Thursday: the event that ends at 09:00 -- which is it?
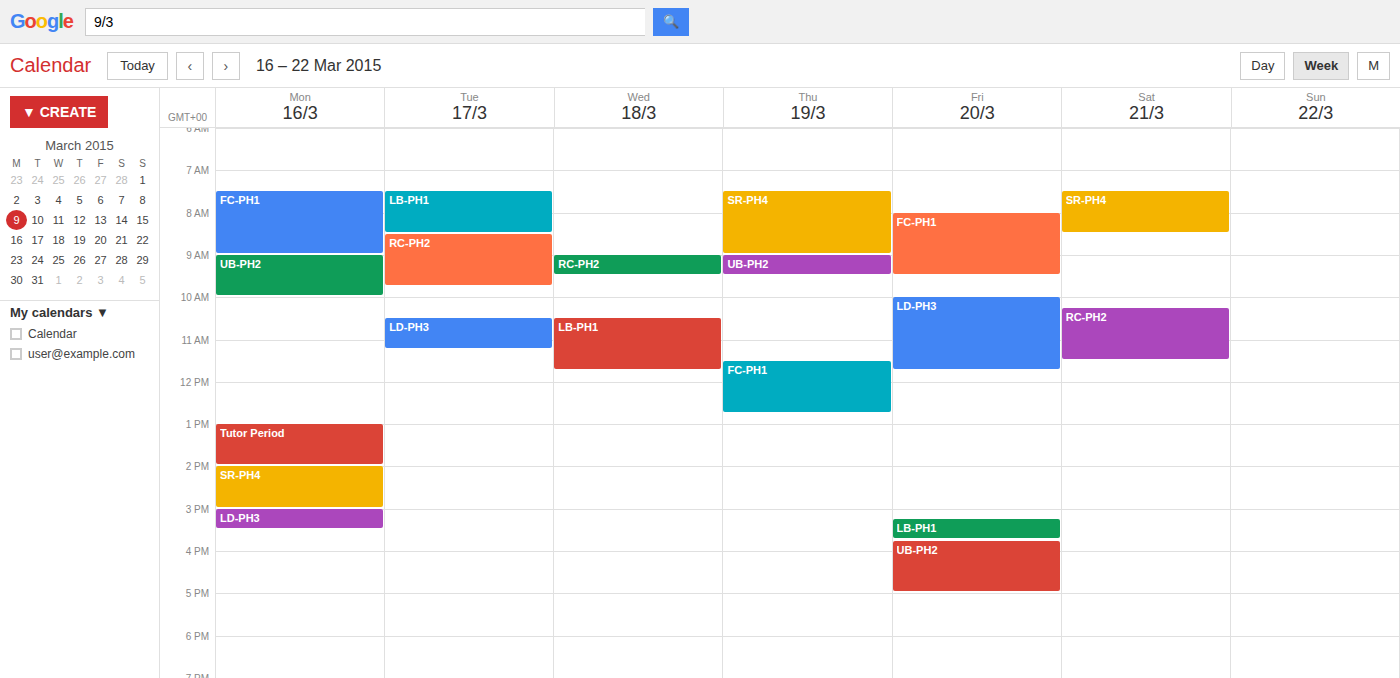
"SR-PH4"